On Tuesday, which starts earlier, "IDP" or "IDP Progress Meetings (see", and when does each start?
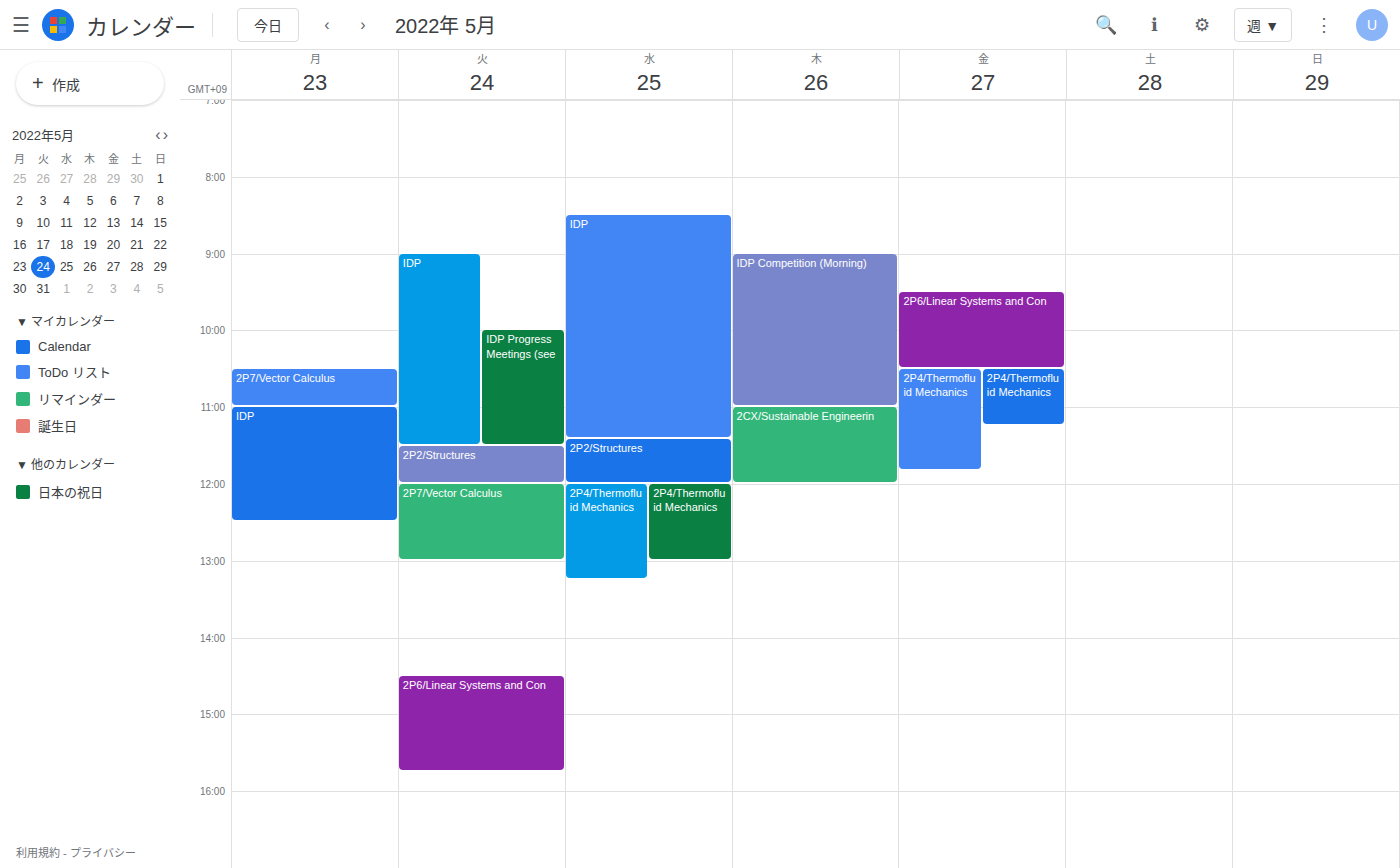
"IDP" 9:00 AM; "IDP Progress Meetings (see" 10:00 AM.